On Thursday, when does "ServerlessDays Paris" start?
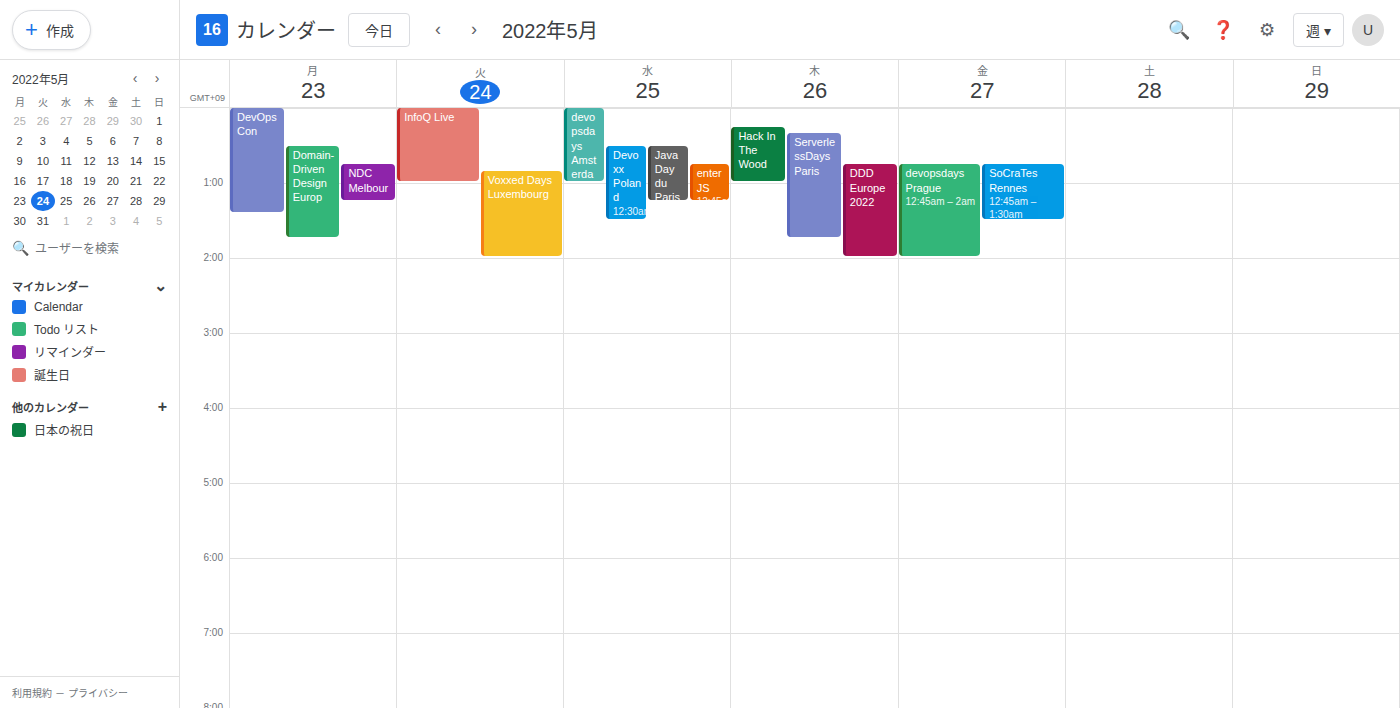
12:20 AM